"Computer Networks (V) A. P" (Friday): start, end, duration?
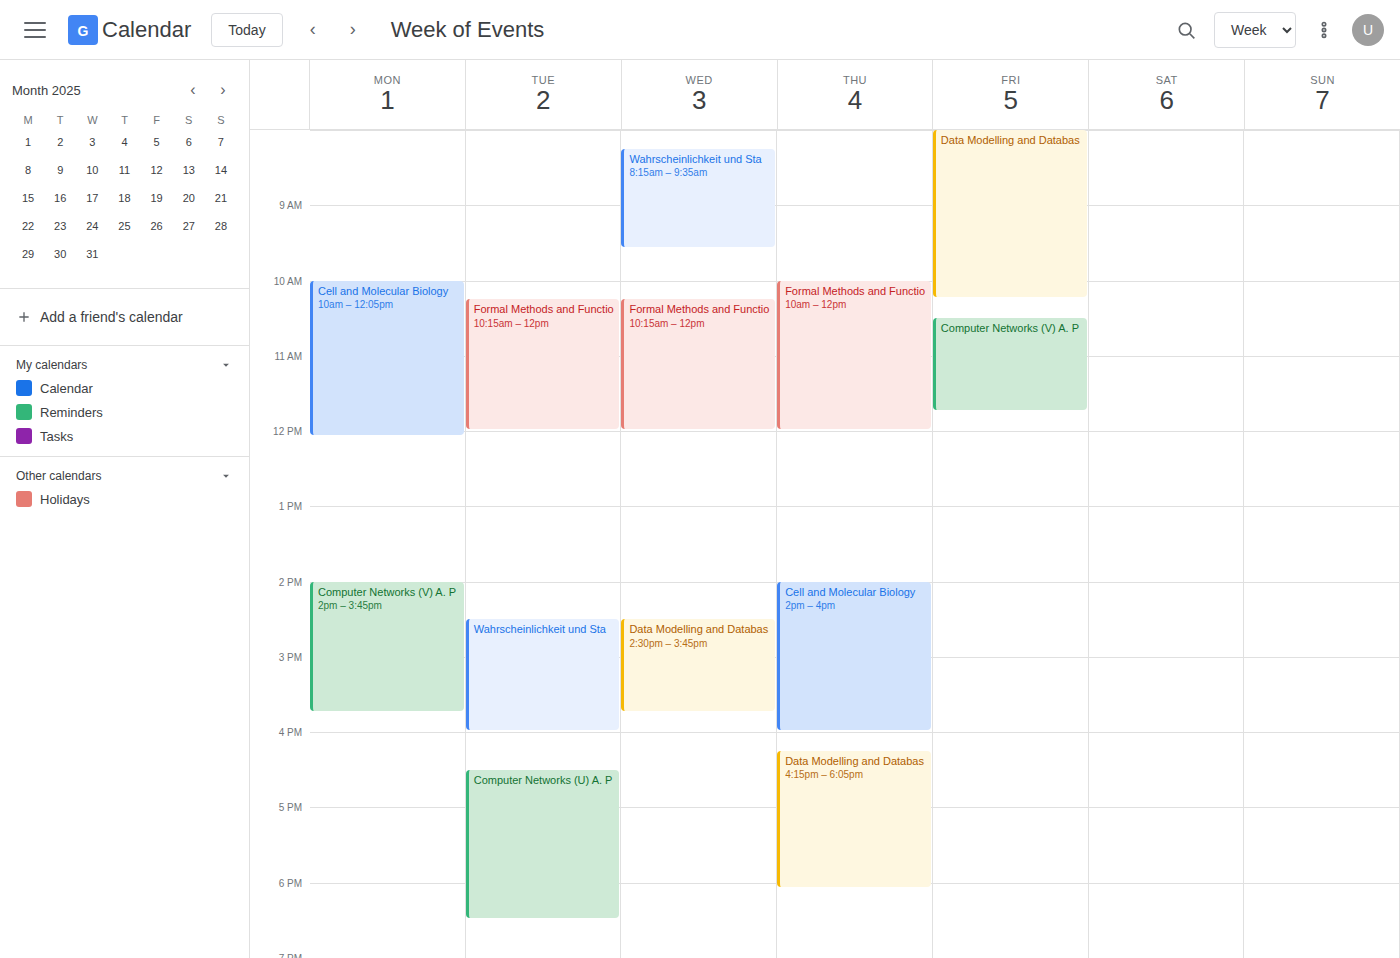
10:30 to 11:45, 1 hour 15 minutes